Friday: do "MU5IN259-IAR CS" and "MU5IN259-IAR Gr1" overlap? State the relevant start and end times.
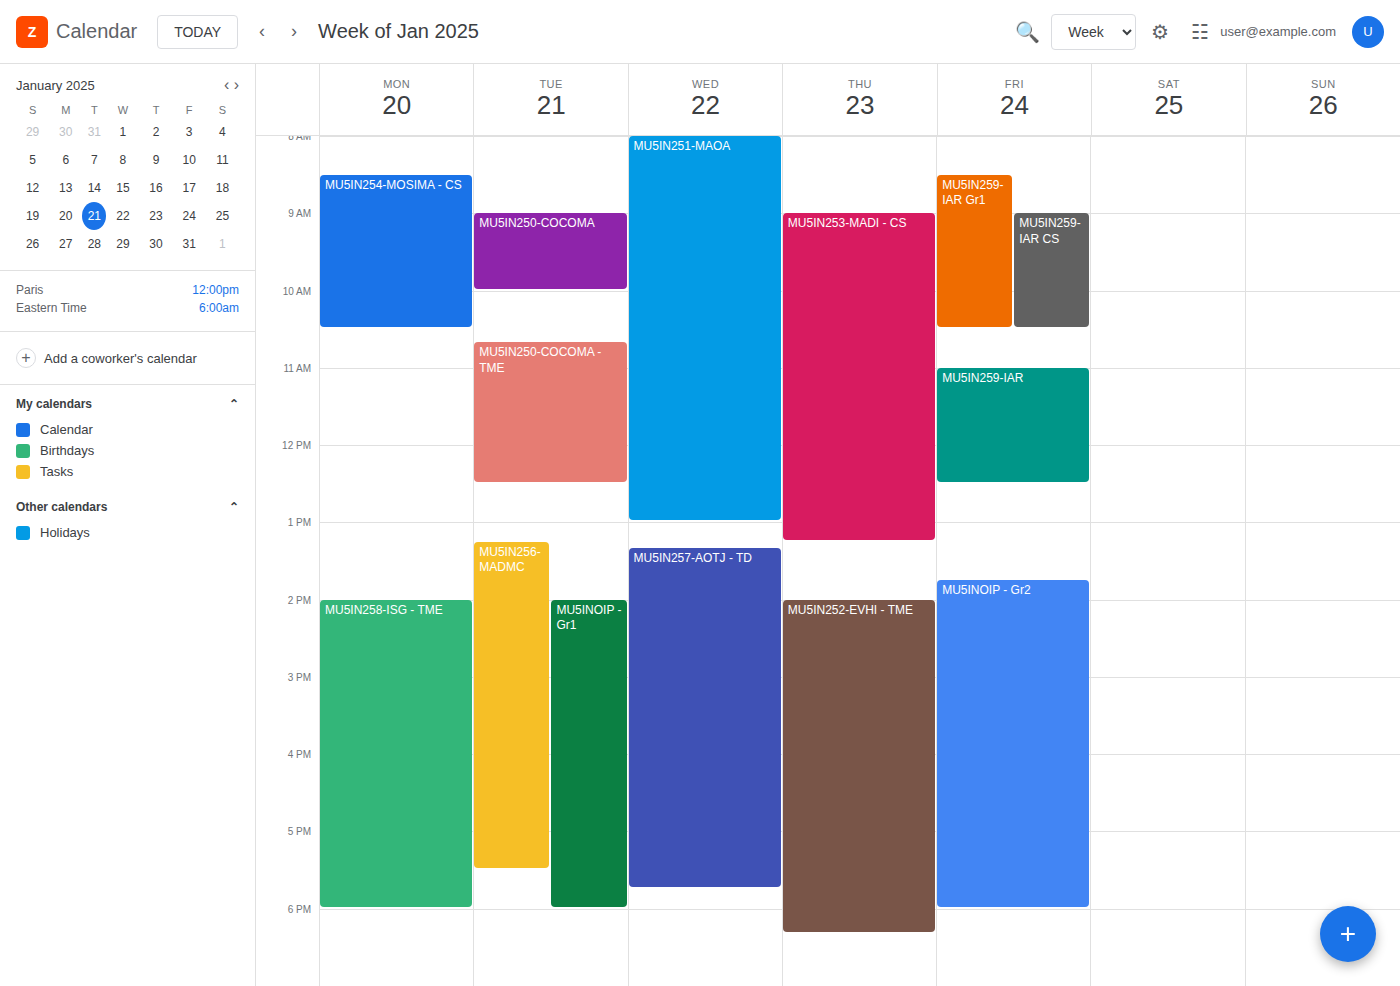
"MU5IN259-IAR CS" runs 9:00 AM to 10:30 AM, inside "MU5IN259-IAR Gr1" -- they overlap.